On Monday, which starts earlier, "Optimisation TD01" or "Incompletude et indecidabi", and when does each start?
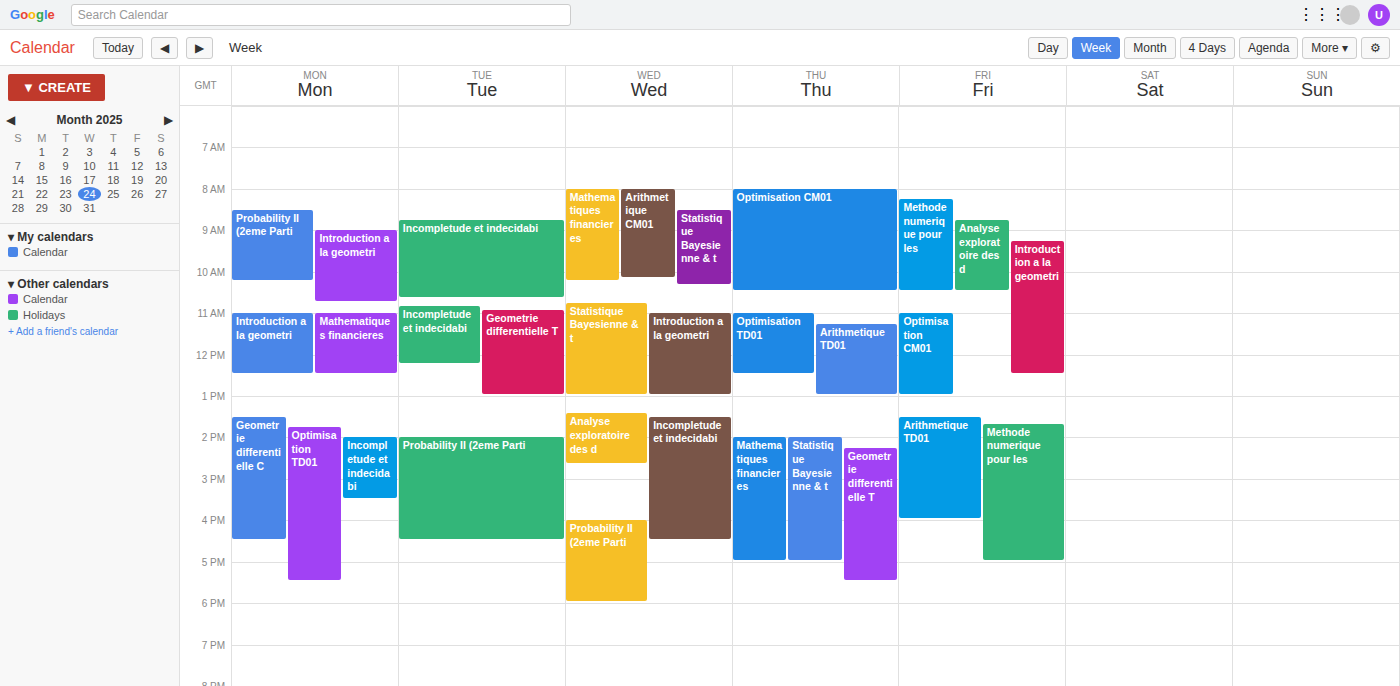
"Optimisation TD01" 1:45 PM; "Incompletude et indecidabi" 2:00 PM.